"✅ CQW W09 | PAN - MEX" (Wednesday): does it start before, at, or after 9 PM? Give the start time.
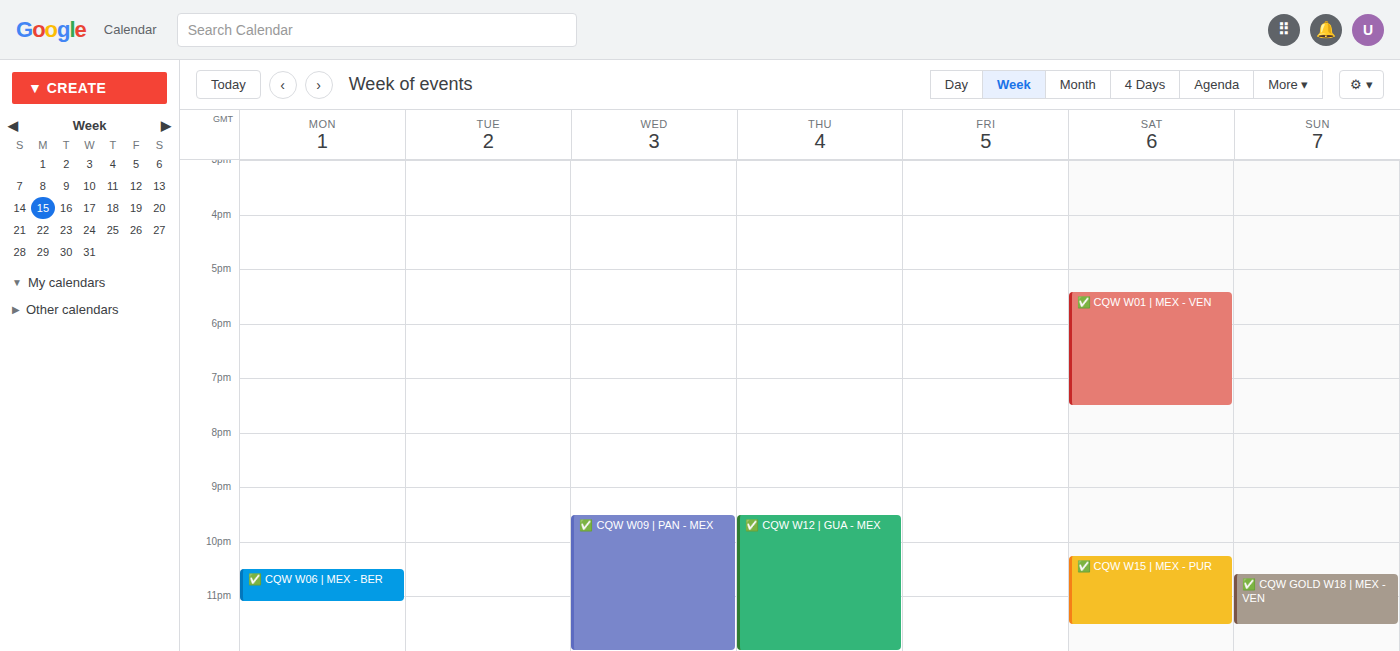
9:30 PM -- after 9 PM, 30 minutes below the 9 PM line.